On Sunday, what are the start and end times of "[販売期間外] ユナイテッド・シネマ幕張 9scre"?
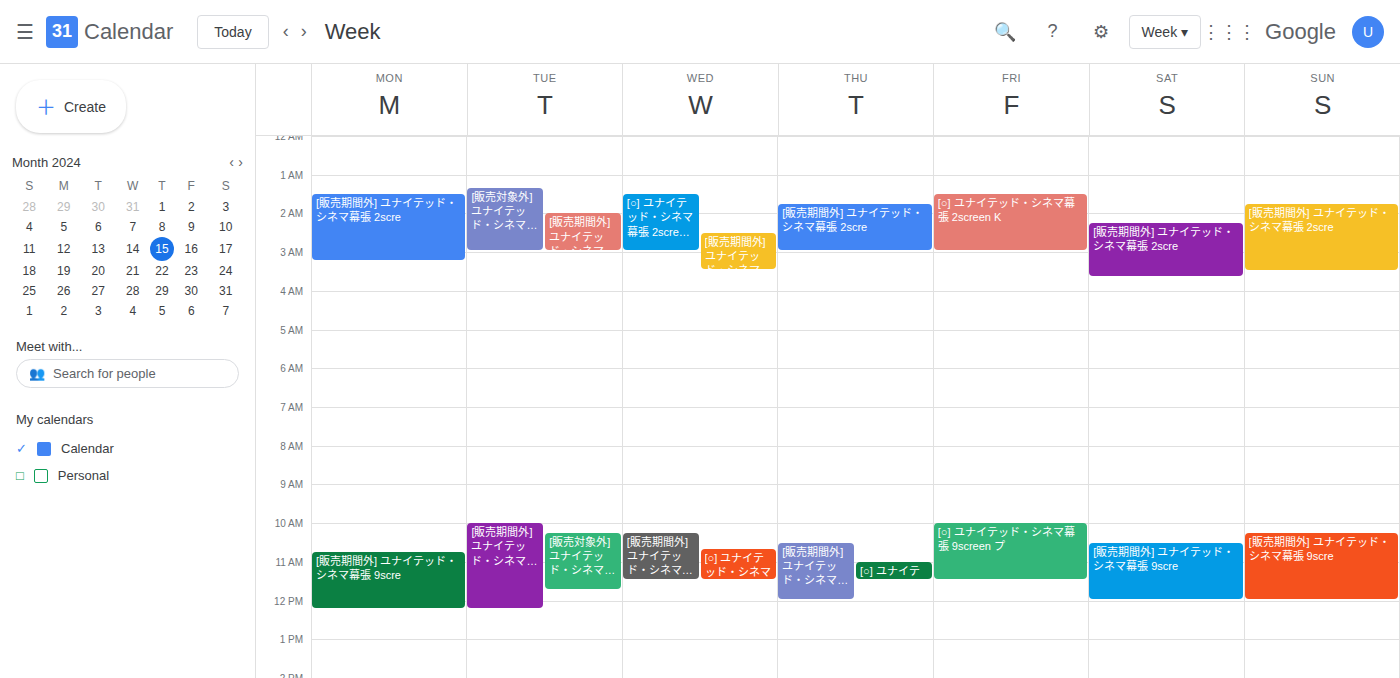
10:15 AM to 12:00 PM